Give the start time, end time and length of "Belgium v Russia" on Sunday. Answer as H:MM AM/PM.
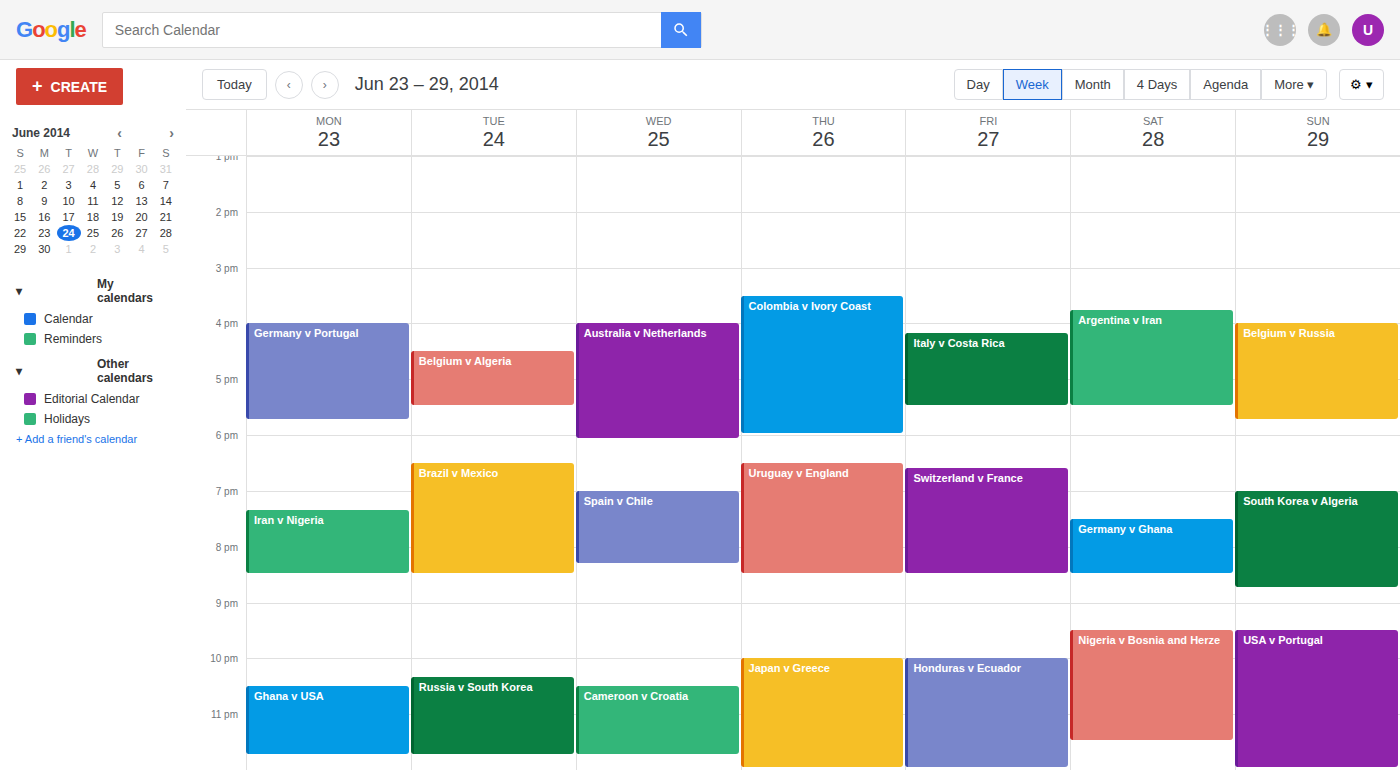
4:00 PM to 5:45 PM, 1 hour 45 minutes